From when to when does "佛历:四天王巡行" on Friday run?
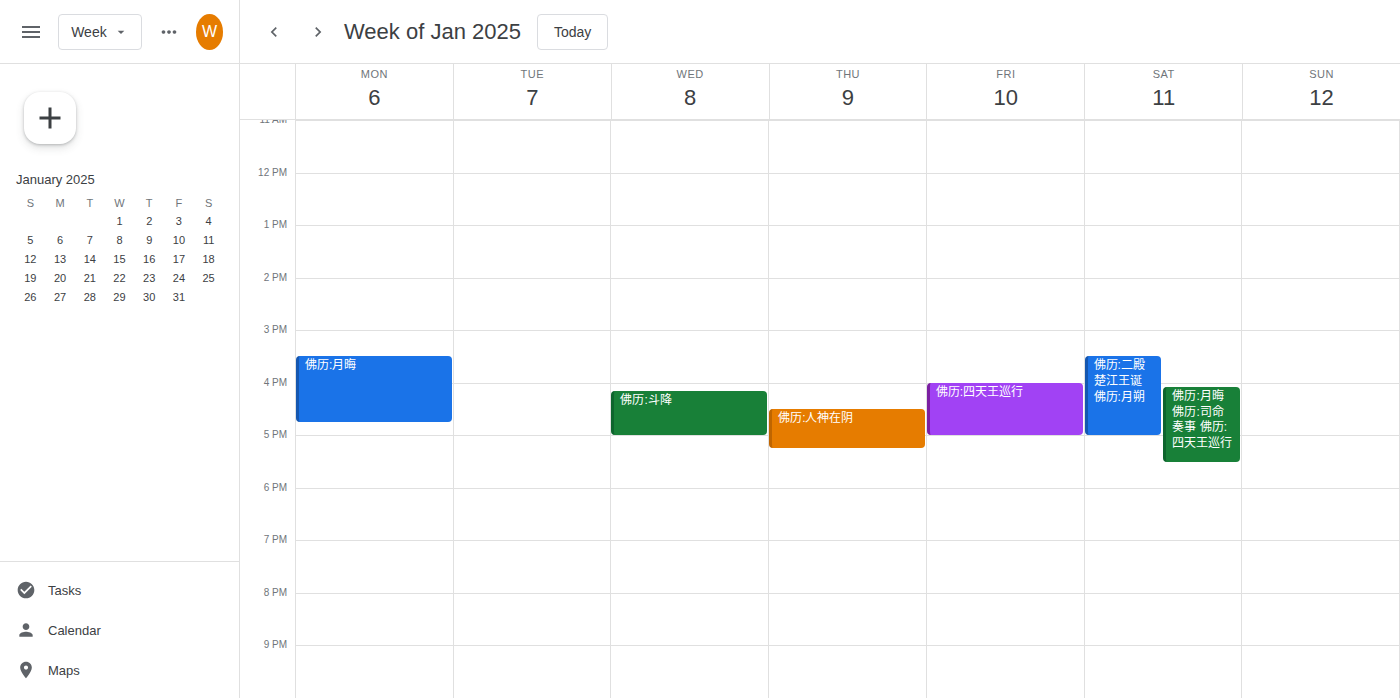
4:00 PM to 5:00 PM